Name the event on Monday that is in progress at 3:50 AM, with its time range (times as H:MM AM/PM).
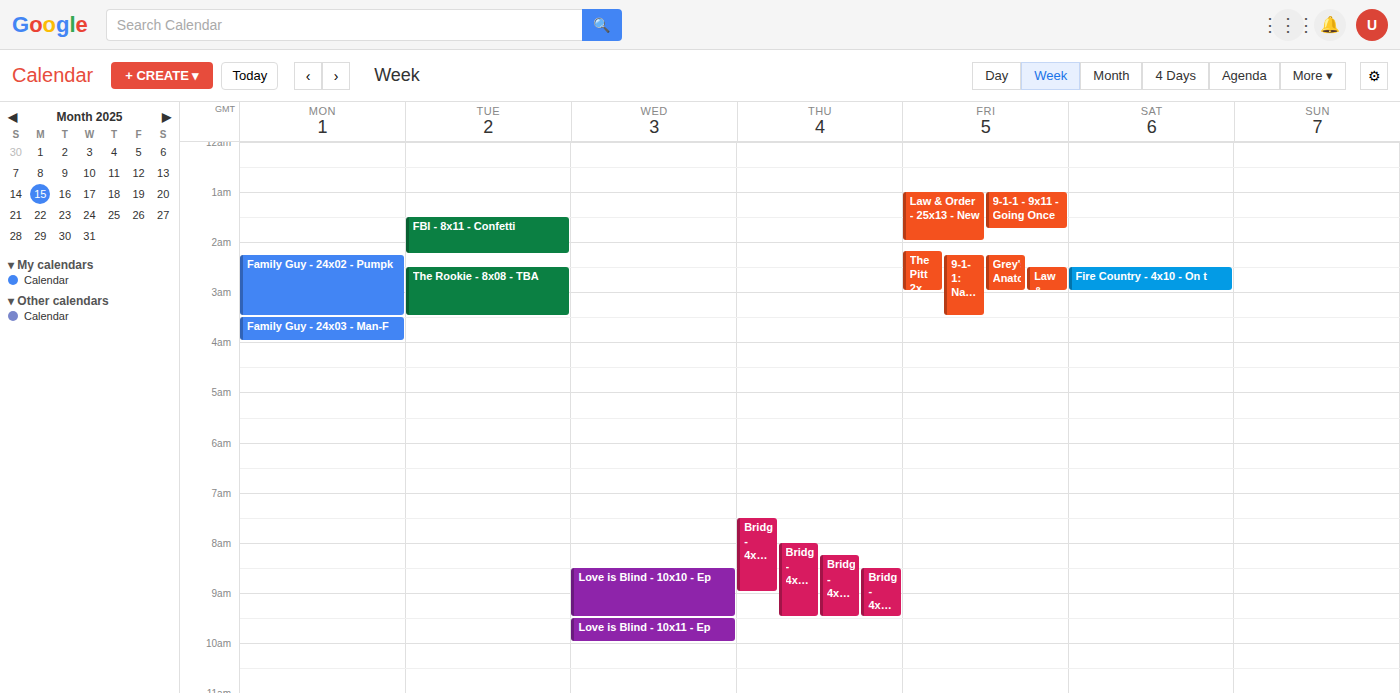
"Family Guy - 24x03 - Man-F", 3:30 AM to 4:00 AM